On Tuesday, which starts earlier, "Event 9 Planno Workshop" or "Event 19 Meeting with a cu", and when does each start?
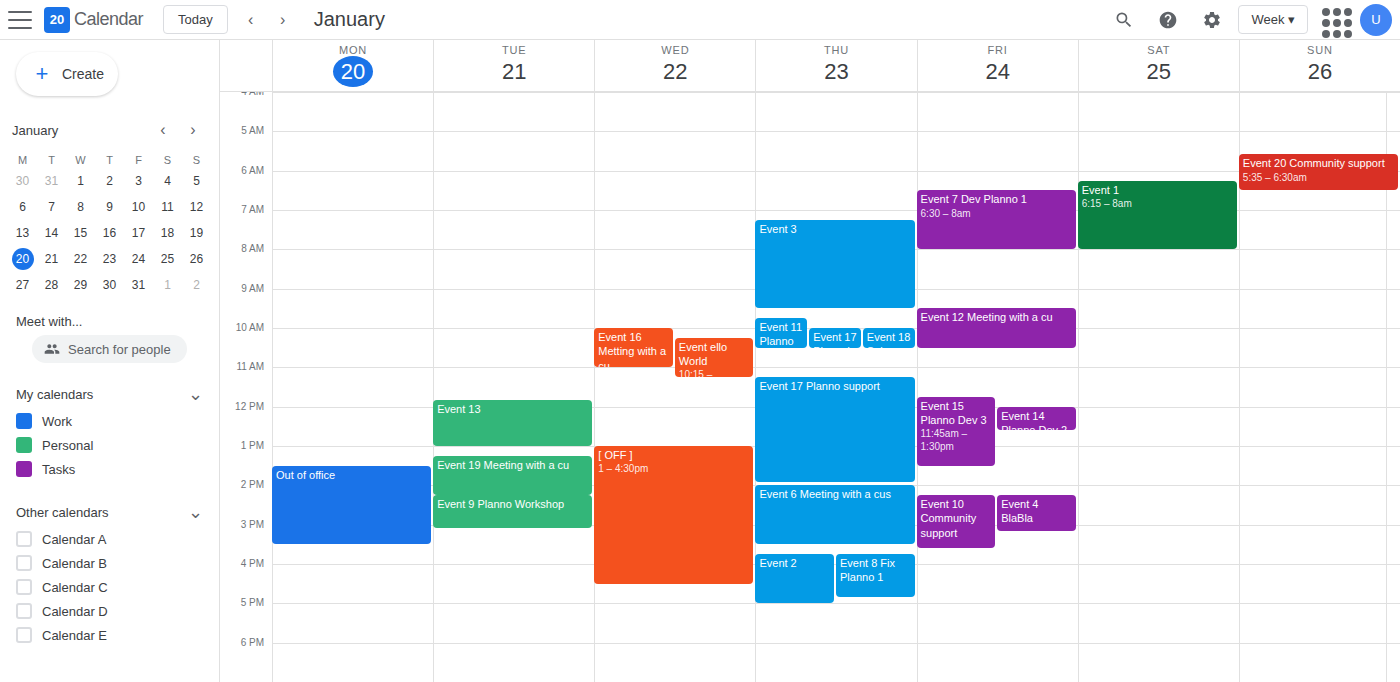
"Event 19 Meeting with a cu" 1:15 PM; "Event 9 Planno Workshop" 2:15 PM.